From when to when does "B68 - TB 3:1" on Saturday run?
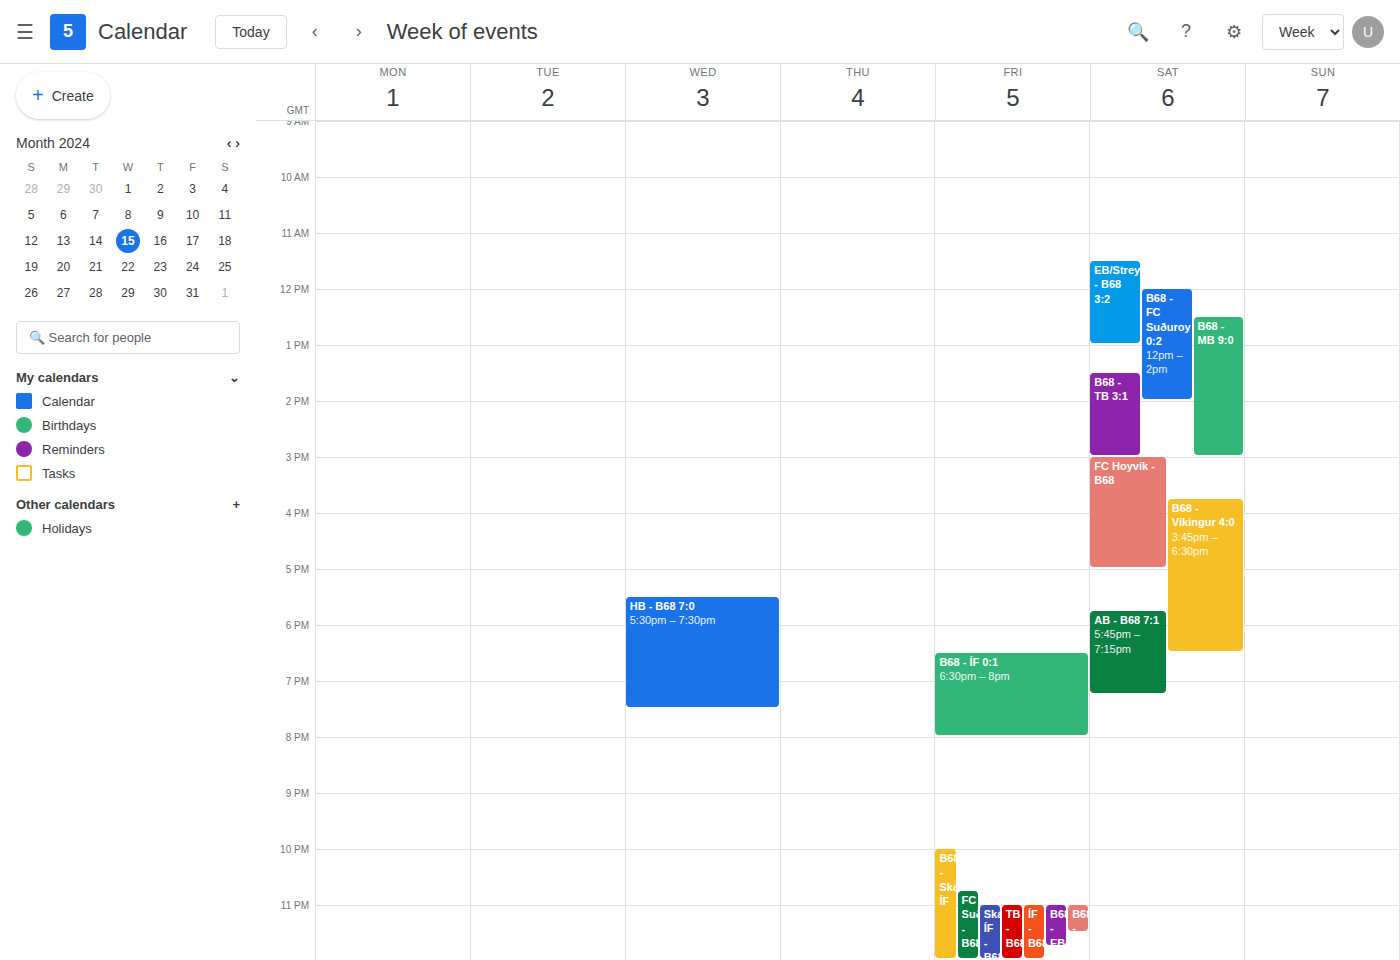
1:30 PM to 3:00 PM